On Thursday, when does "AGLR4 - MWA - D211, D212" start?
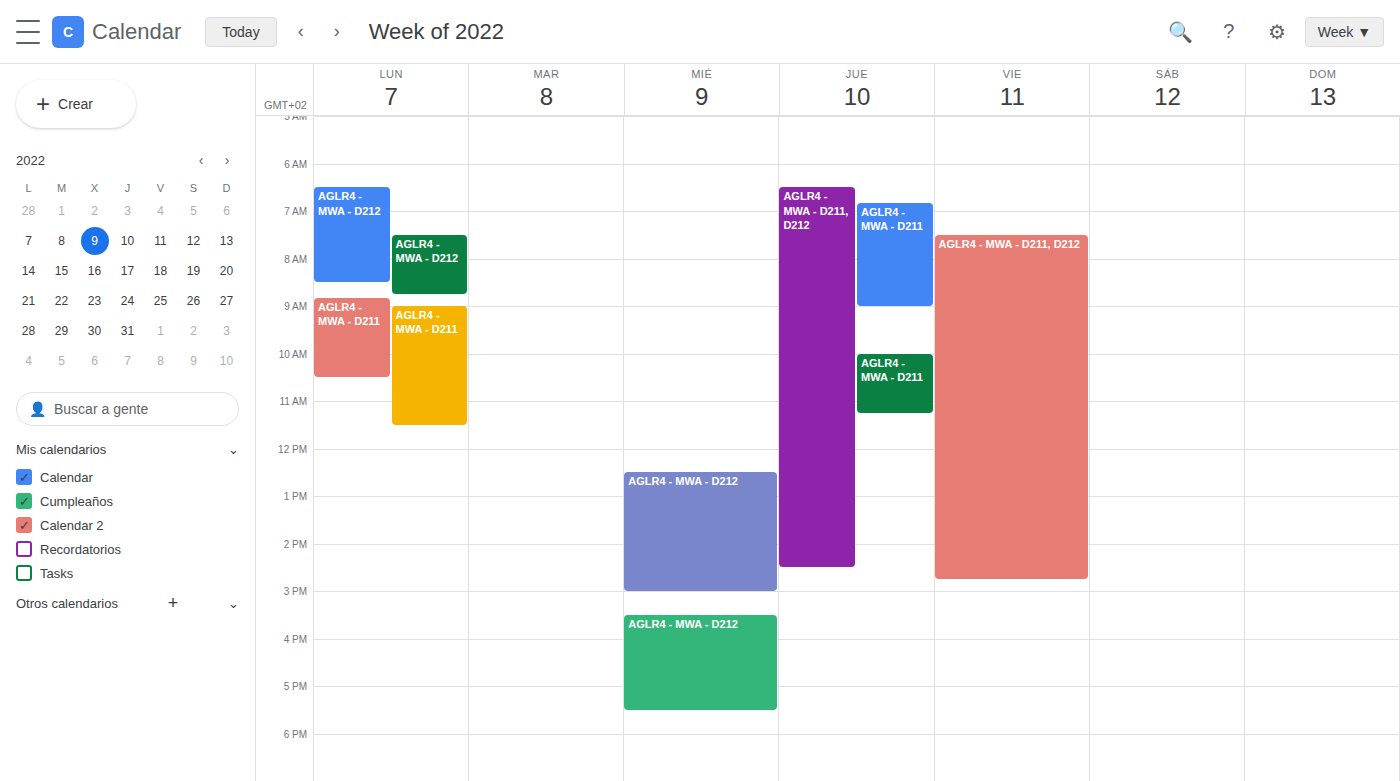
6:30 AM